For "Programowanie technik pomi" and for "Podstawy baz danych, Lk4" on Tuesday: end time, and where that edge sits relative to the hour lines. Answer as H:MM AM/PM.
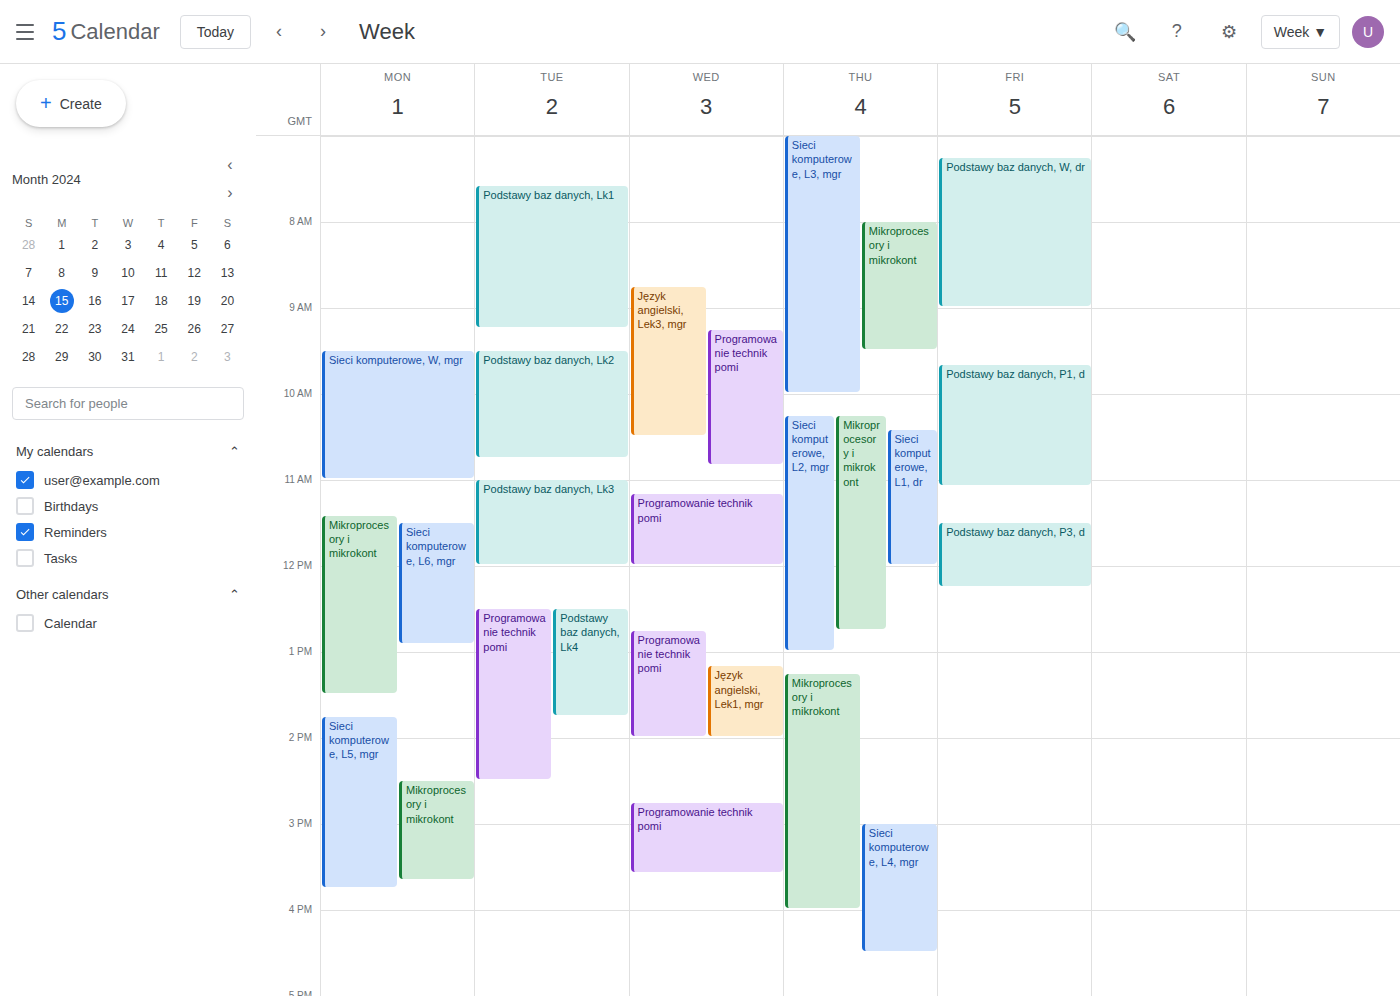
"Programowanie technik pomi": 2:30 PM, halfway between the 2 PM and 3 PM lines. "Podstawy baz danych, Lk4": 1:45 PM, neither: three quarters of the way from the 1 PM line to the 2 PM line.